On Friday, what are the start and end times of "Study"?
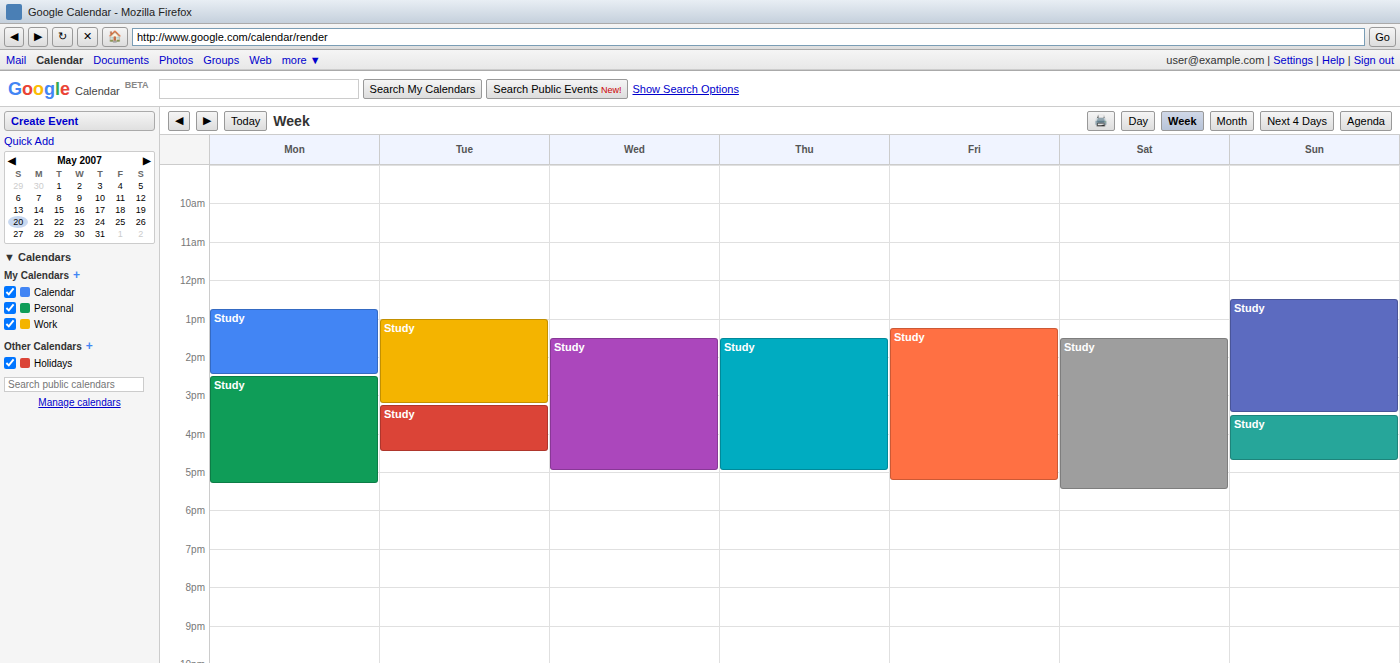
1:15 PM to 5:15 PM